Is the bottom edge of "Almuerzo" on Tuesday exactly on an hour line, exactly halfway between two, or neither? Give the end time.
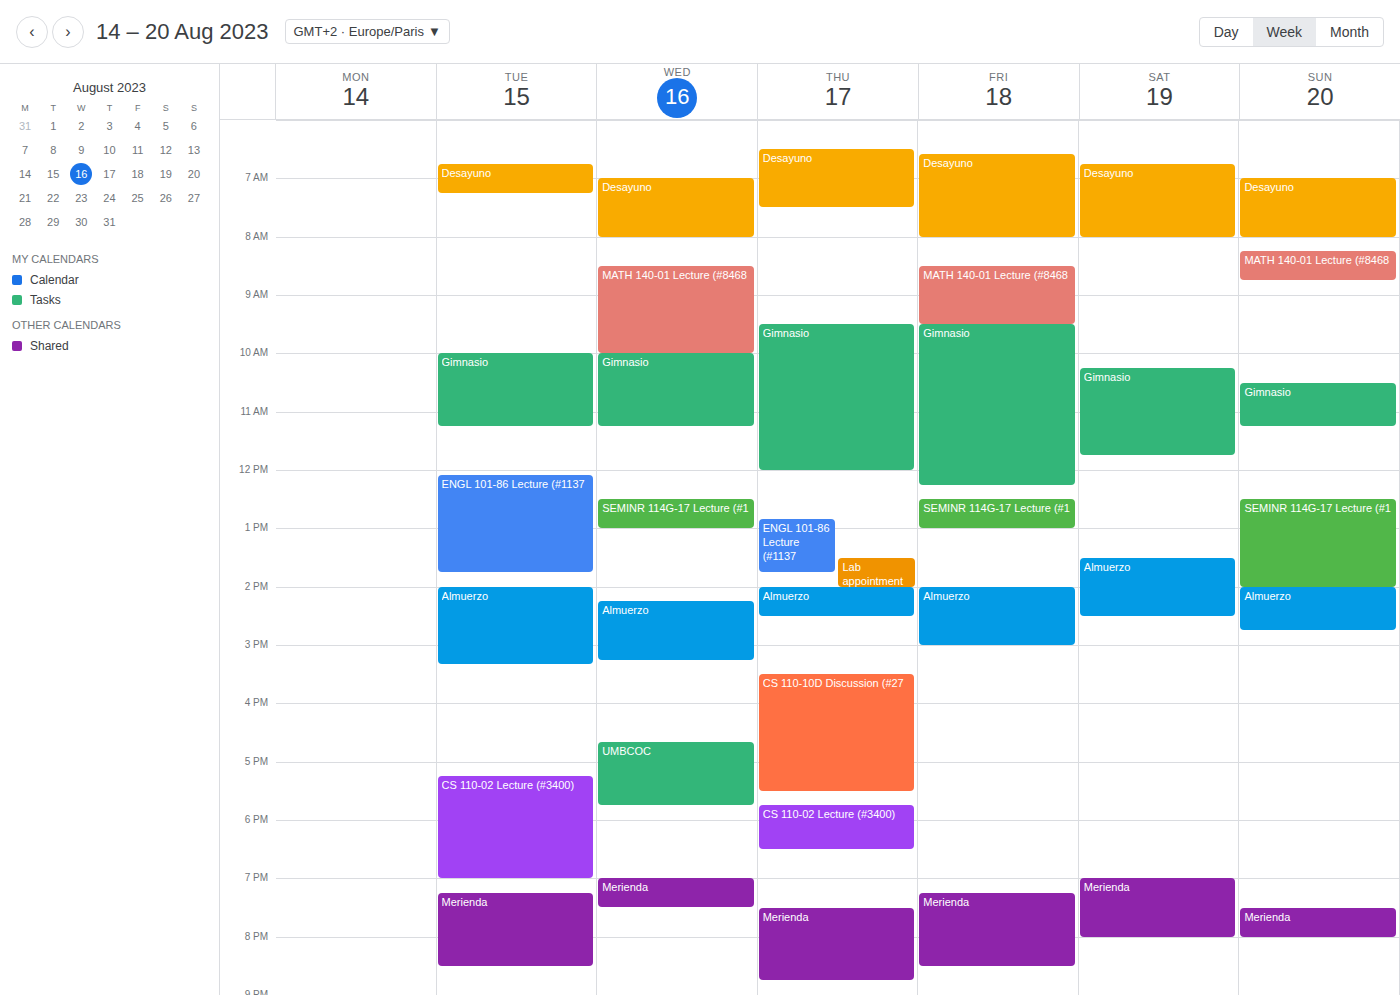
3:20 PM -- neither: 20 minutes below the 3 PM line and 40 minutes above the 4 PM line.